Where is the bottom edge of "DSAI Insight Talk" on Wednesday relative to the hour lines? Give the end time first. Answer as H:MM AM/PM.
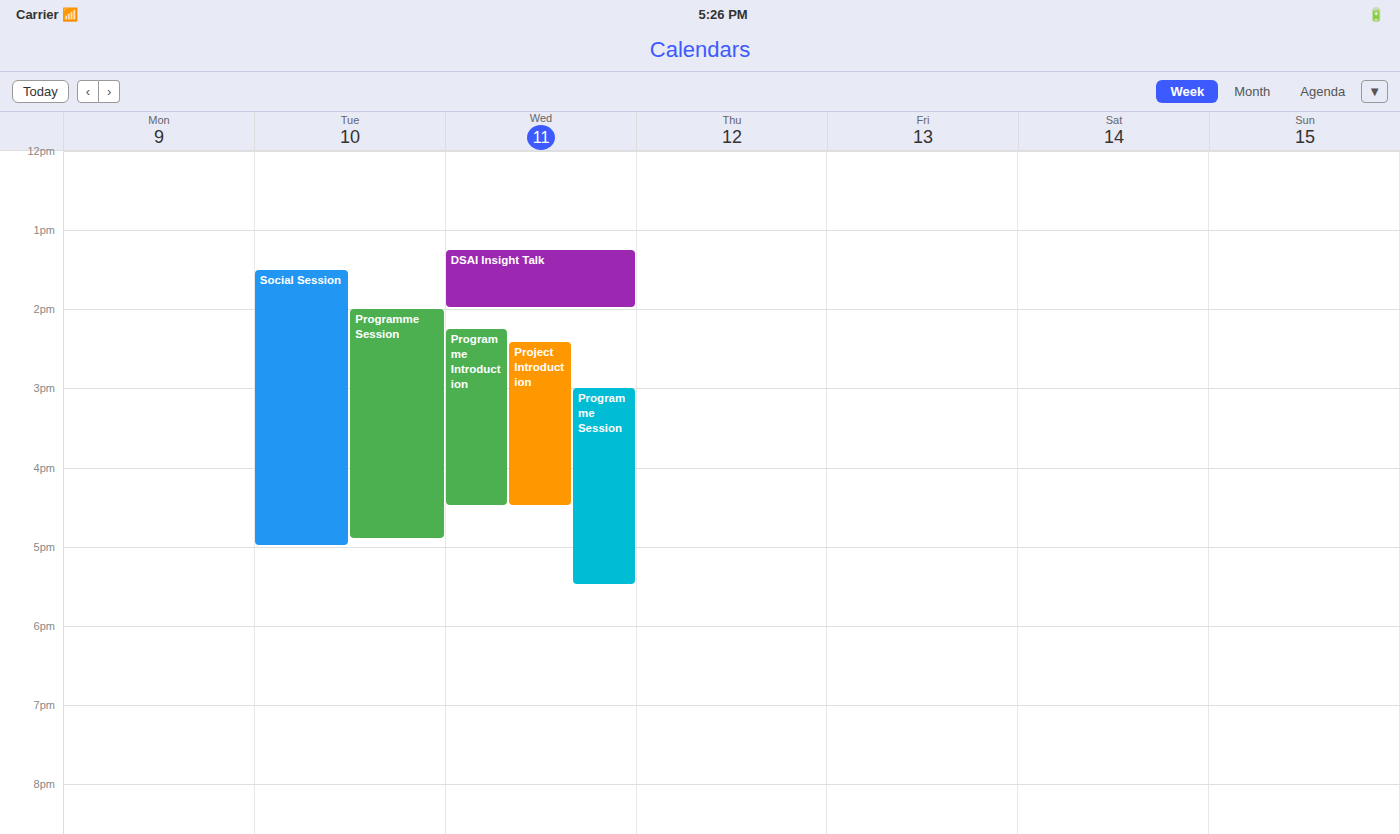
2:00 PM -- exactly on the 2 PM line.